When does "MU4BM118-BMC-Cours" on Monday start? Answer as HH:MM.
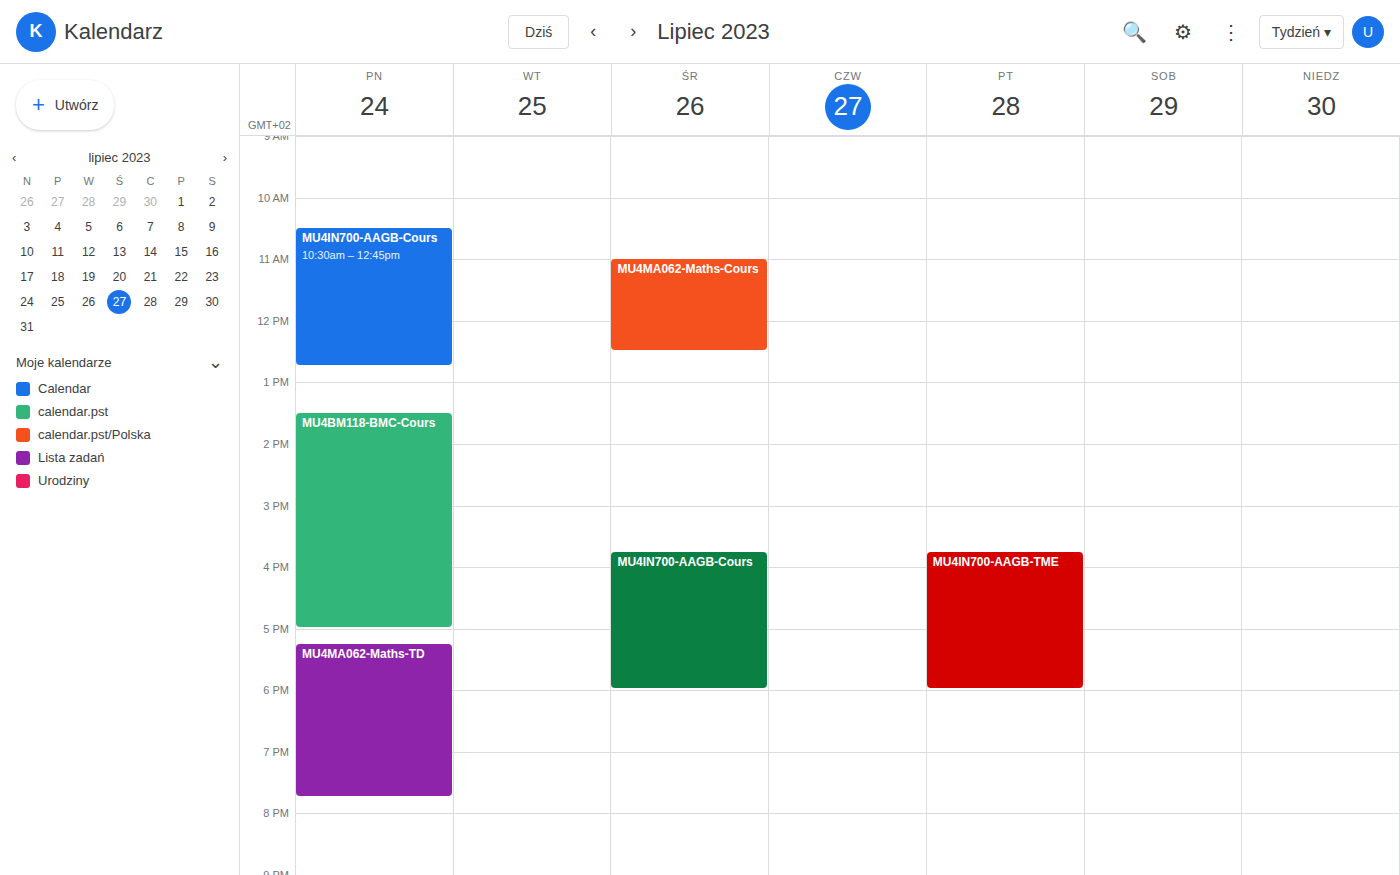
13:30